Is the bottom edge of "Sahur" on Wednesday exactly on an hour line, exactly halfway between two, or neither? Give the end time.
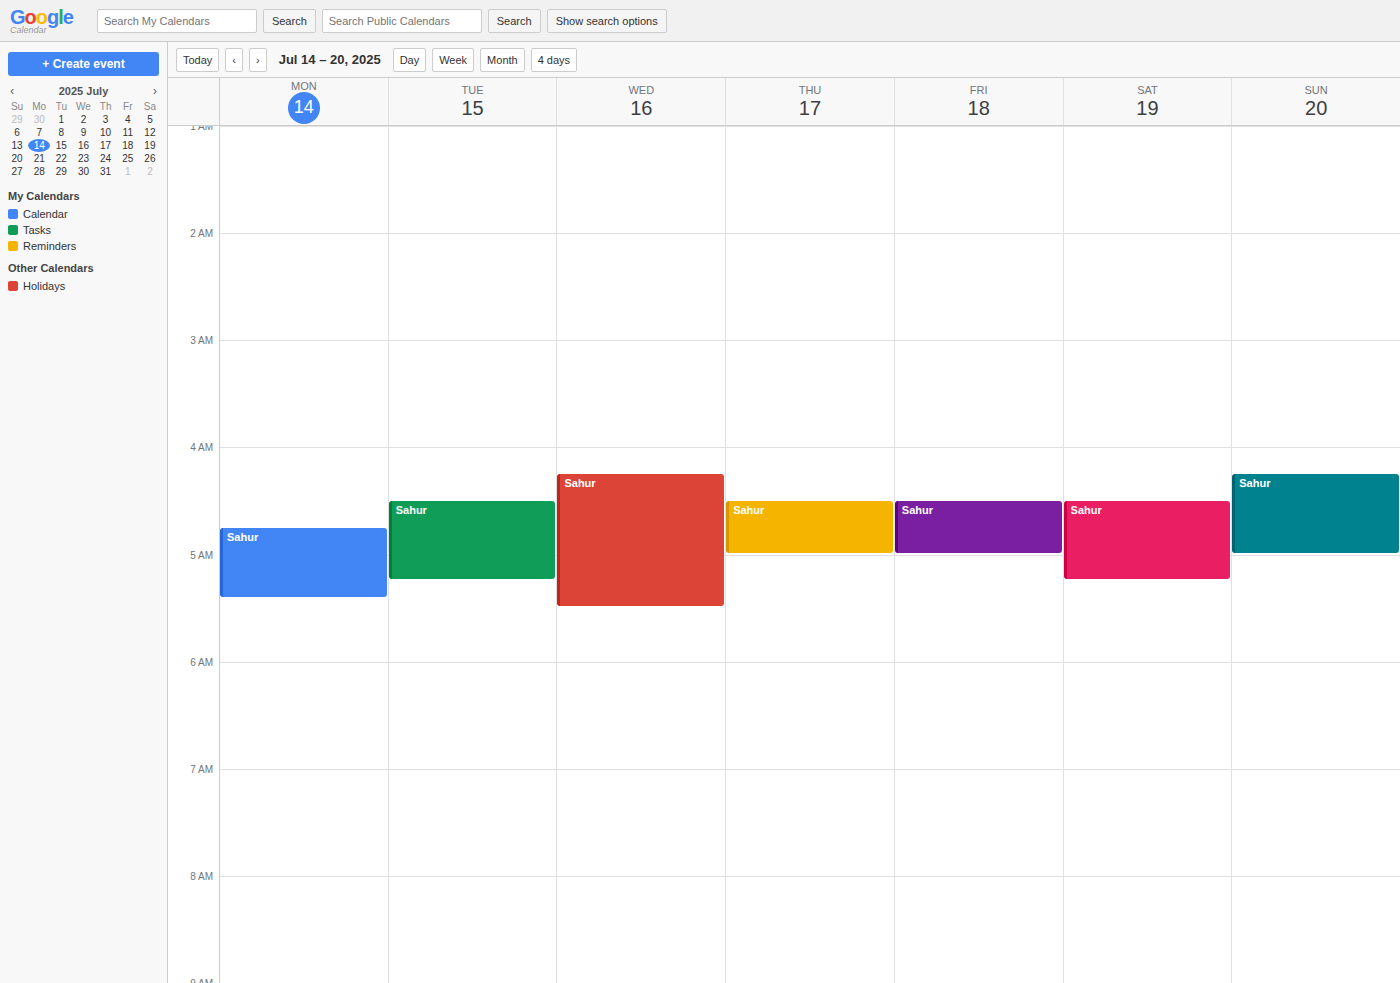
5:30 AM -- halfway between the 5 AM and 6 AM lines.